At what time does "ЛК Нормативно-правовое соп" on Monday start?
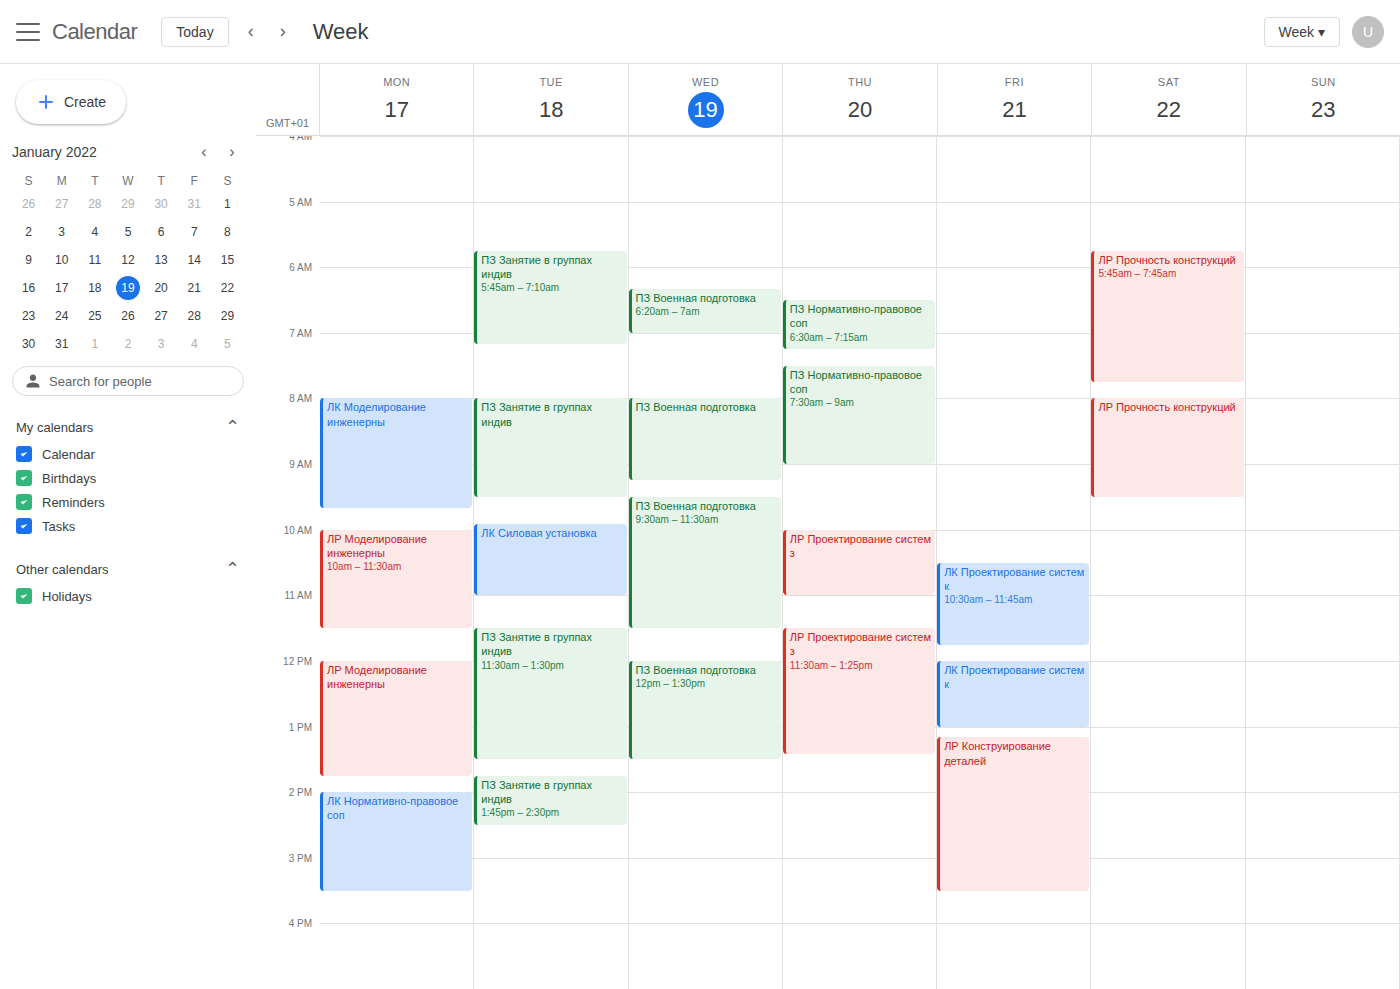
2:00 PM